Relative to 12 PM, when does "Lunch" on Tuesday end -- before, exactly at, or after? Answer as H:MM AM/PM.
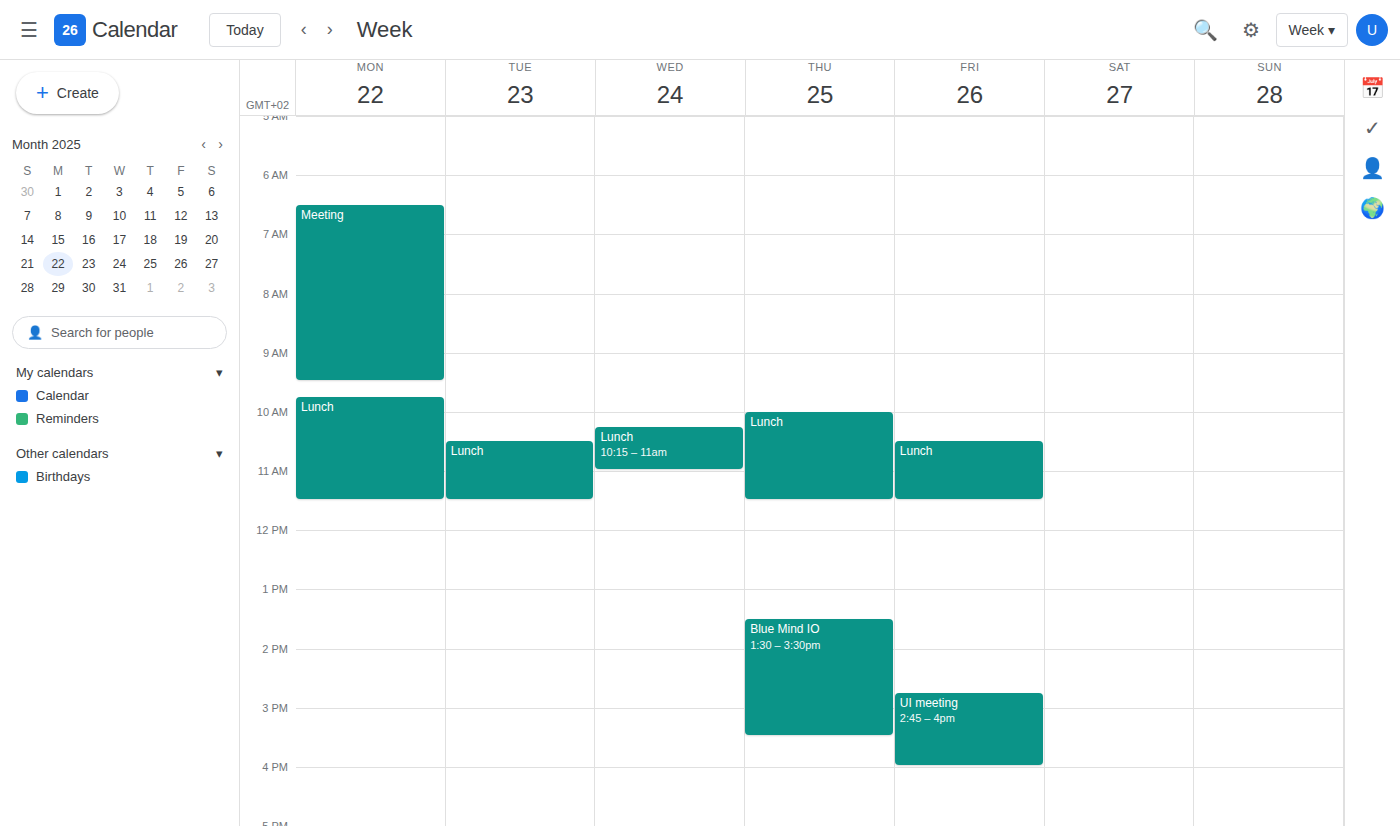
11:30 AM -- before 12 PM, 30 minutes above the 12 PM line.